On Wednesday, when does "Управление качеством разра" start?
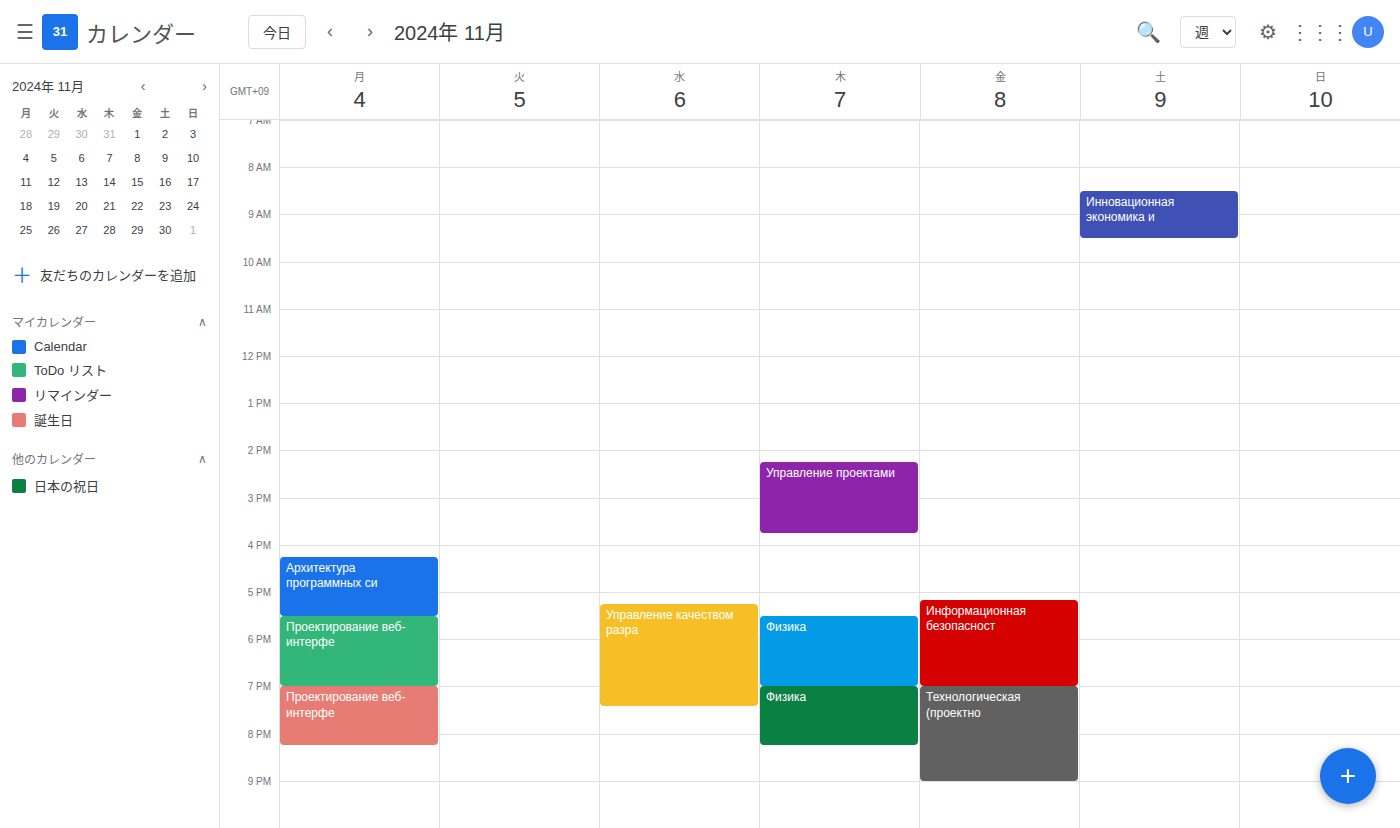
5:15 PM